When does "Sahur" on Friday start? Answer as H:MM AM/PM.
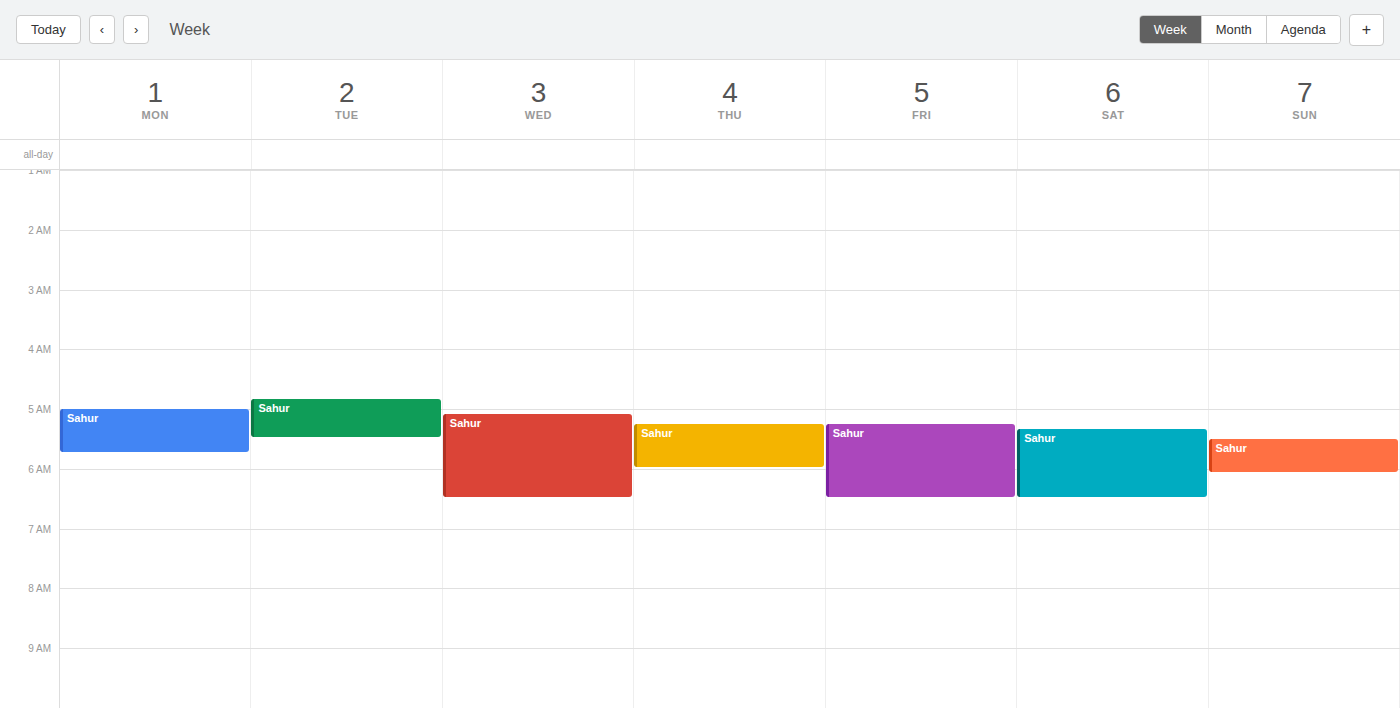
5:15 AM